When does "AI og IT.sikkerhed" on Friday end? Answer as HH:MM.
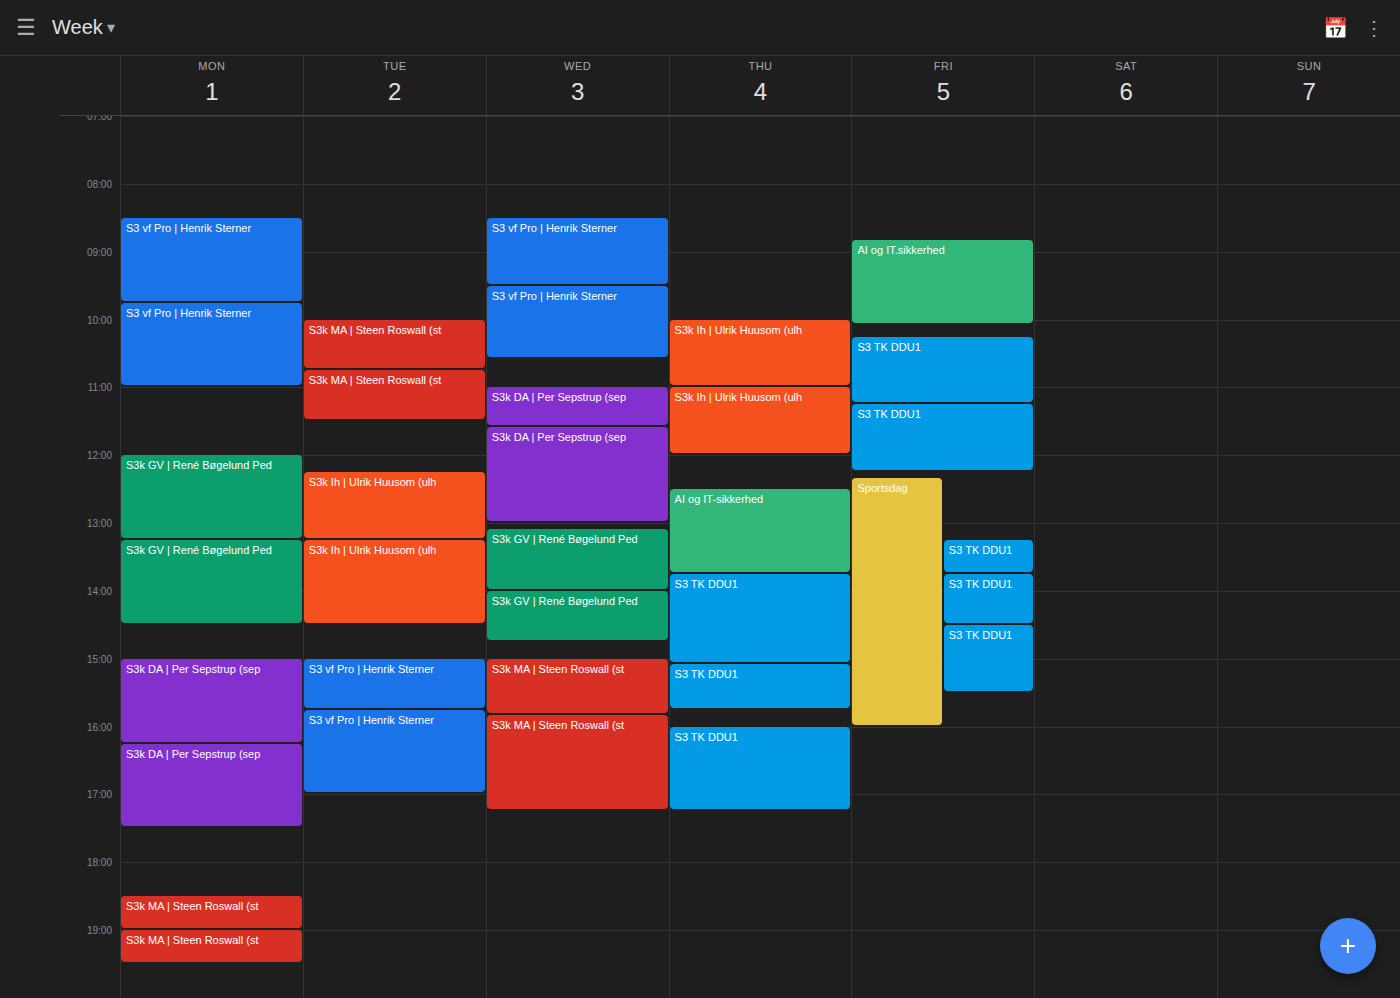
10:05